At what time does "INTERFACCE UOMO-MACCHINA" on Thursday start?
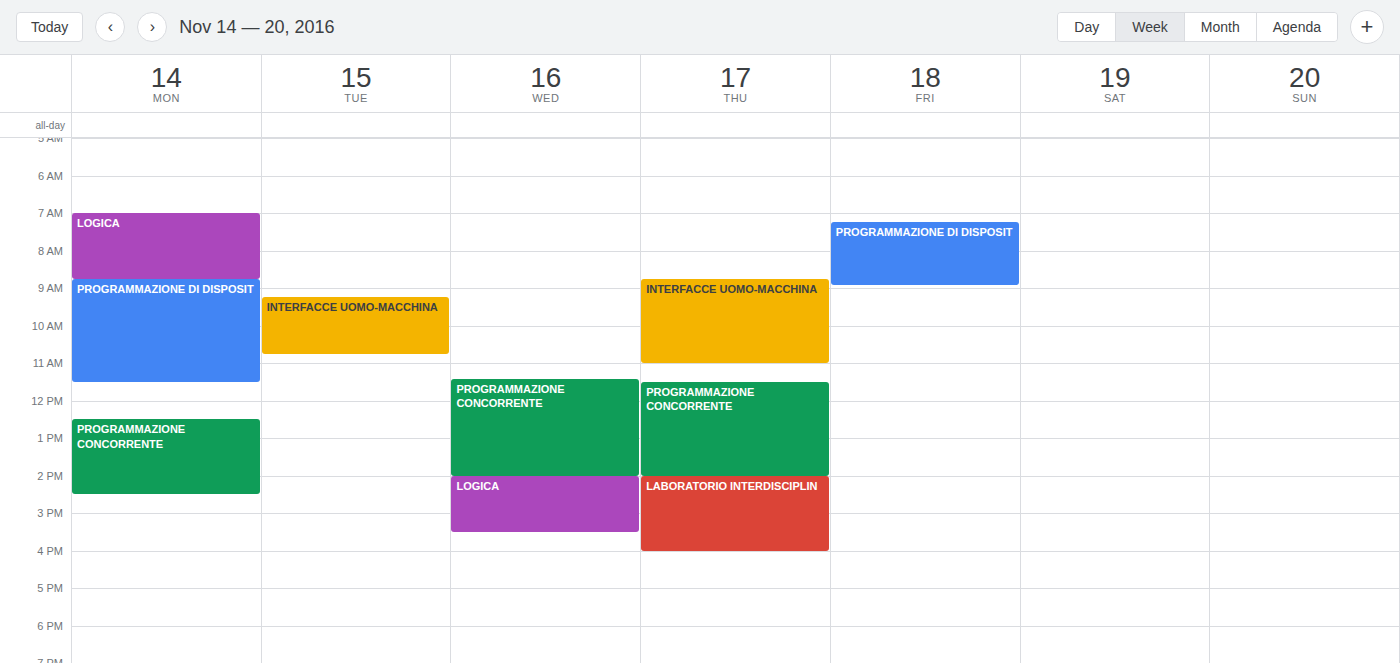
8:45 AM